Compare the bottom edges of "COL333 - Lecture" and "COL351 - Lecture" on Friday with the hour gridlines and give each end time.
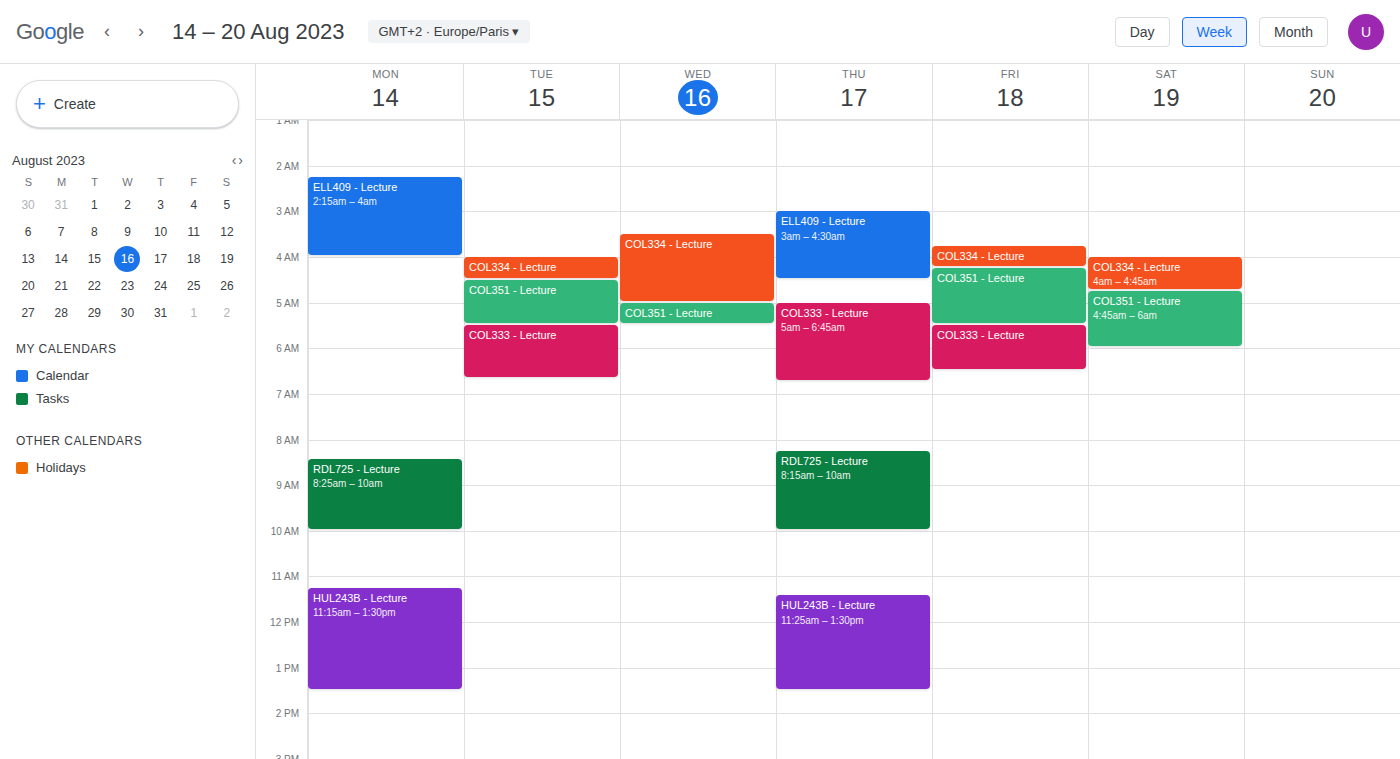
"COL333 - Lecture": 6:30 AM, halfway between the 6 AM and 7 AM lines. "COL351 - Lecture": 5:30 AM, halfway between the 5 AM and 6 AM lines.